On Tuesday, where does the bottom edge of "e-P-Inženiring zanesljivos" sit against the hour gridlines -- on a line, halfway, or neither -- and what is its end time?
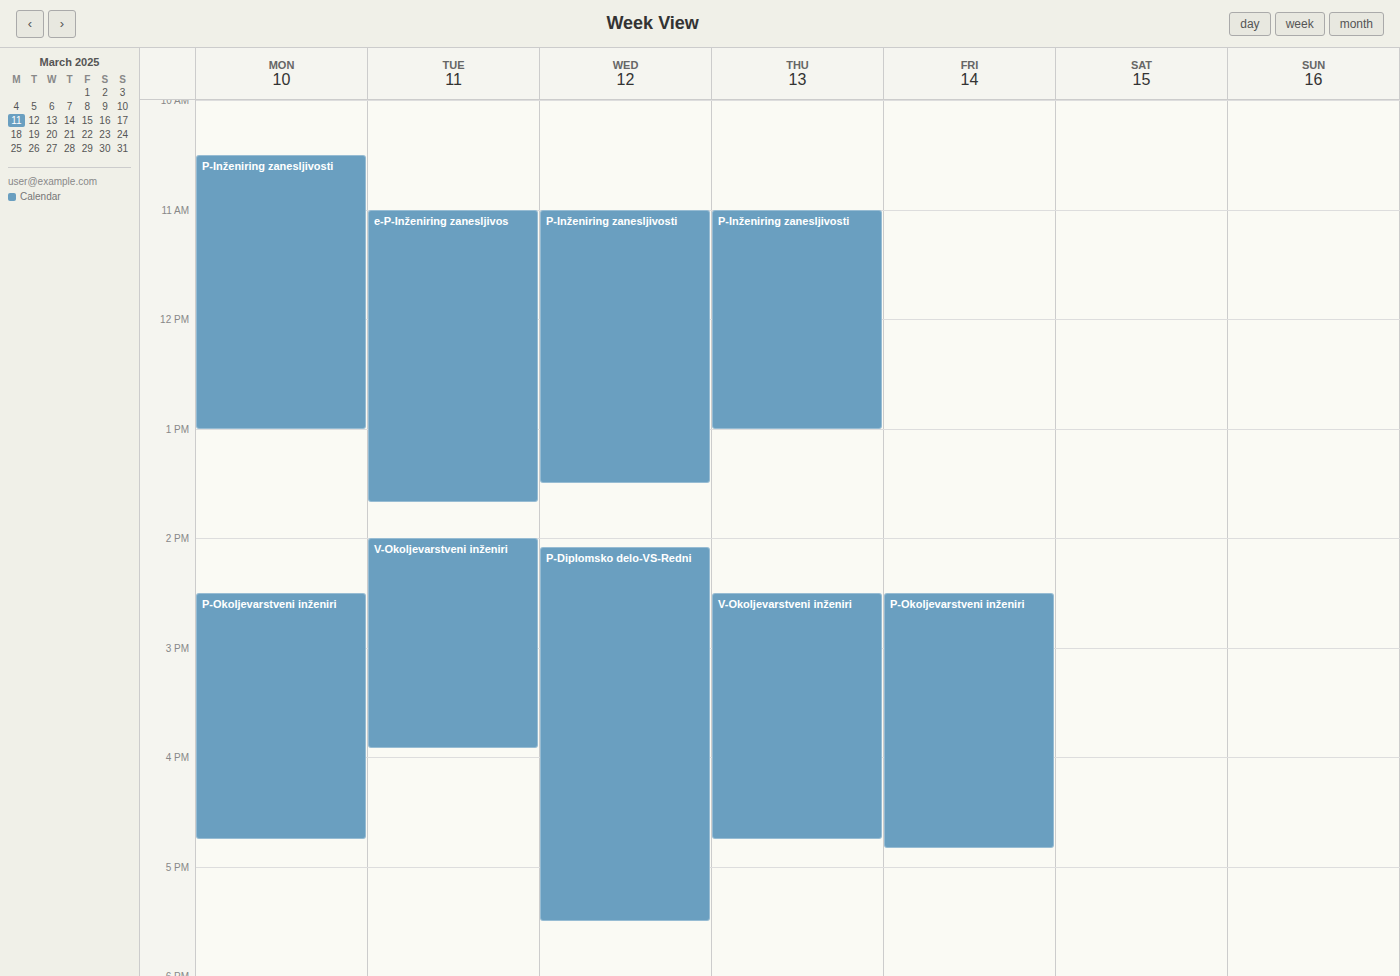
1:40 PM -- neither: 40 minutes below the 1 PM line and 20 minutes above the 2 PM line.